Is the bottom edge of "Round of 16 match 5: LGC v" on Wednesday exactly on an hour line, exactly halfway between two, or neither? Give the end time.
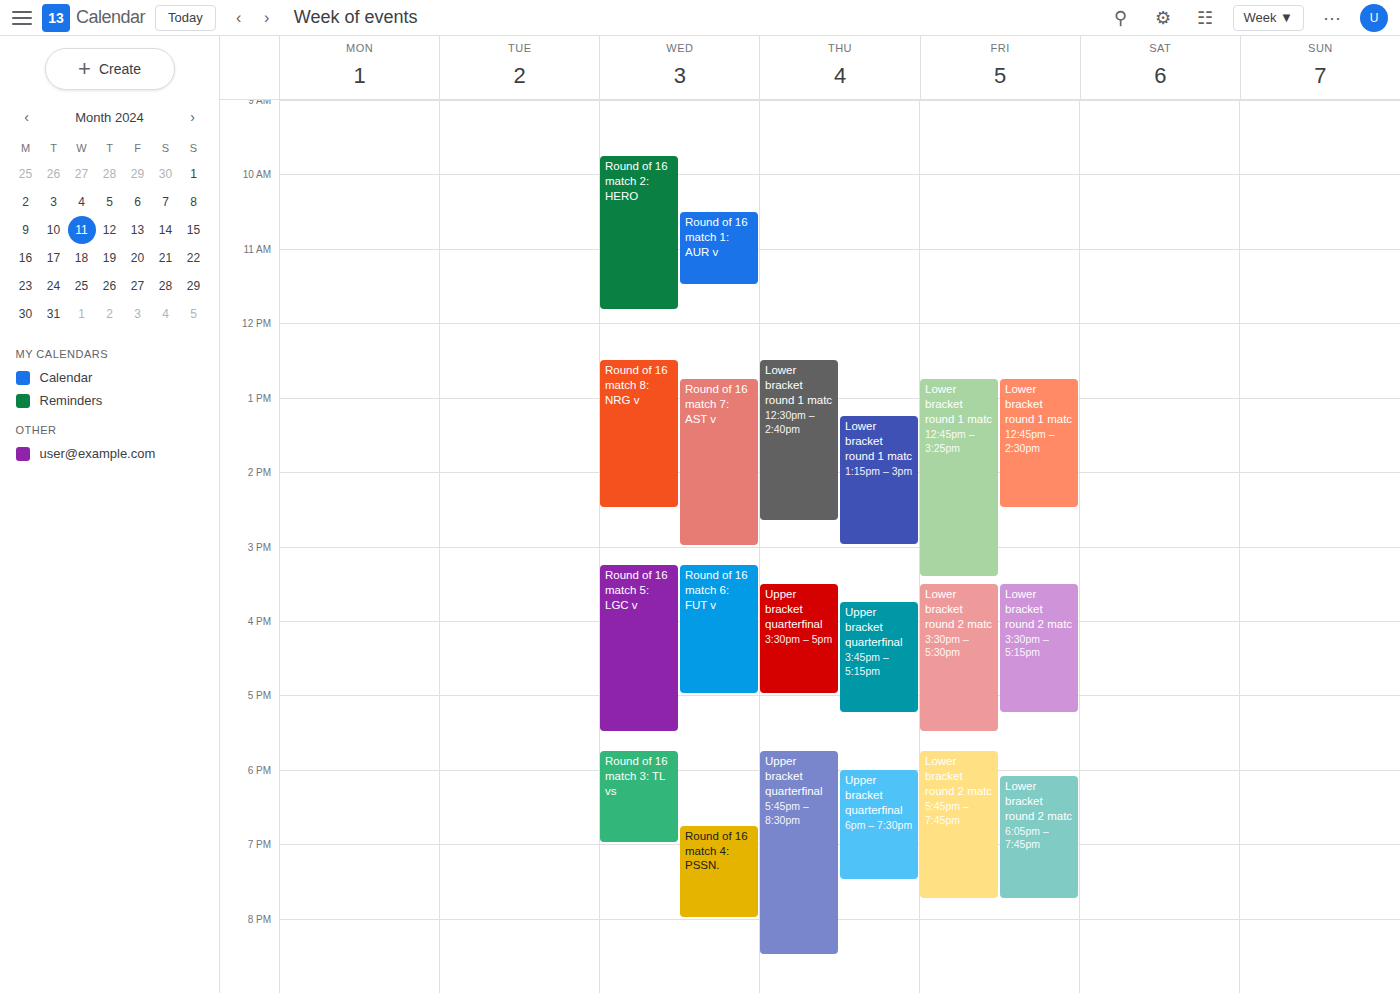
5:30 PM -- halfway between the 5 PM and 6 PM lines.